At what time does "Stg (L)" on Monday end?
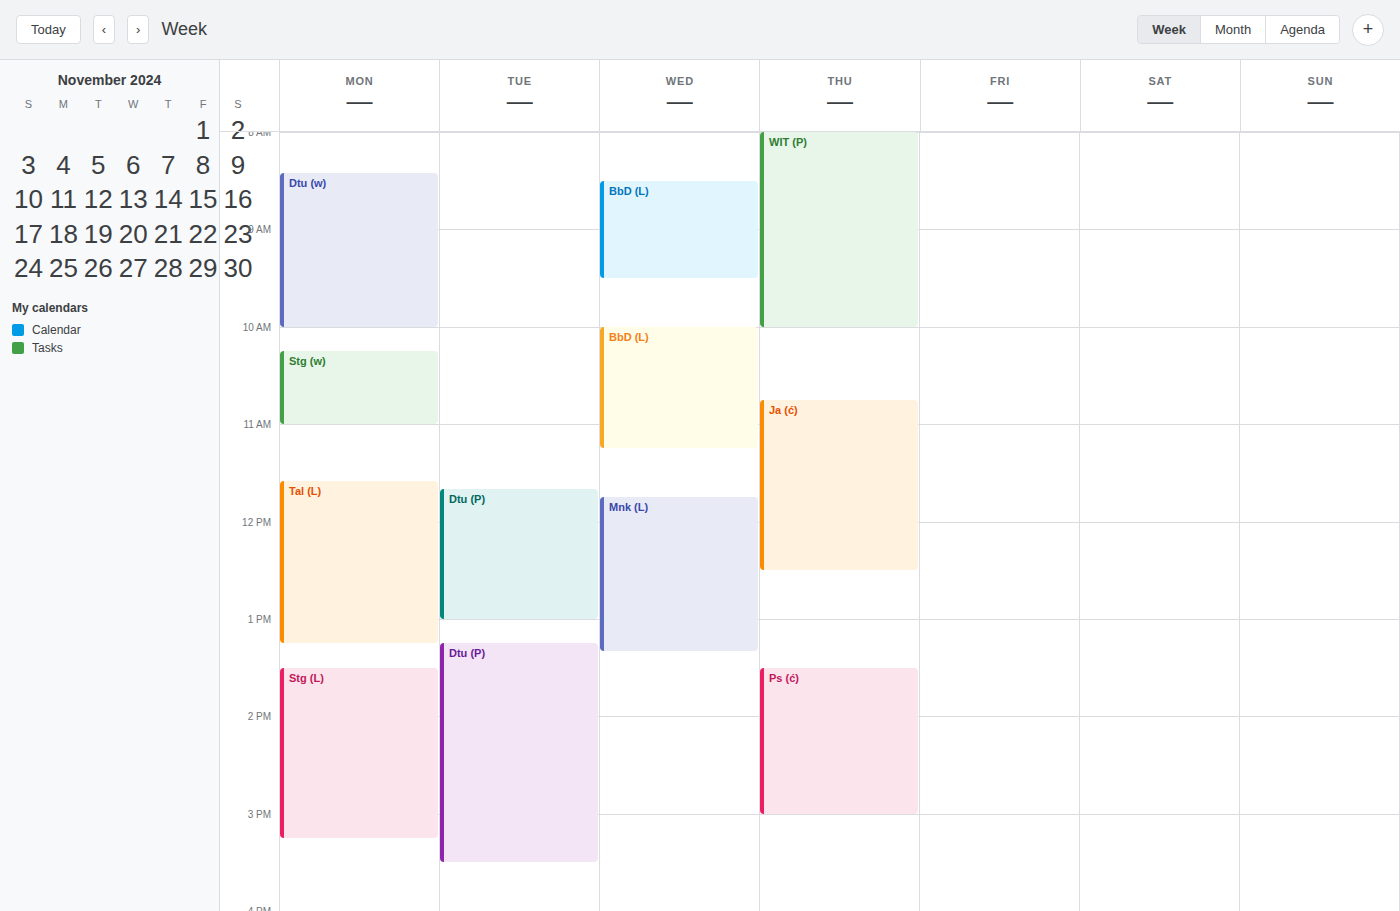
3:15 PM